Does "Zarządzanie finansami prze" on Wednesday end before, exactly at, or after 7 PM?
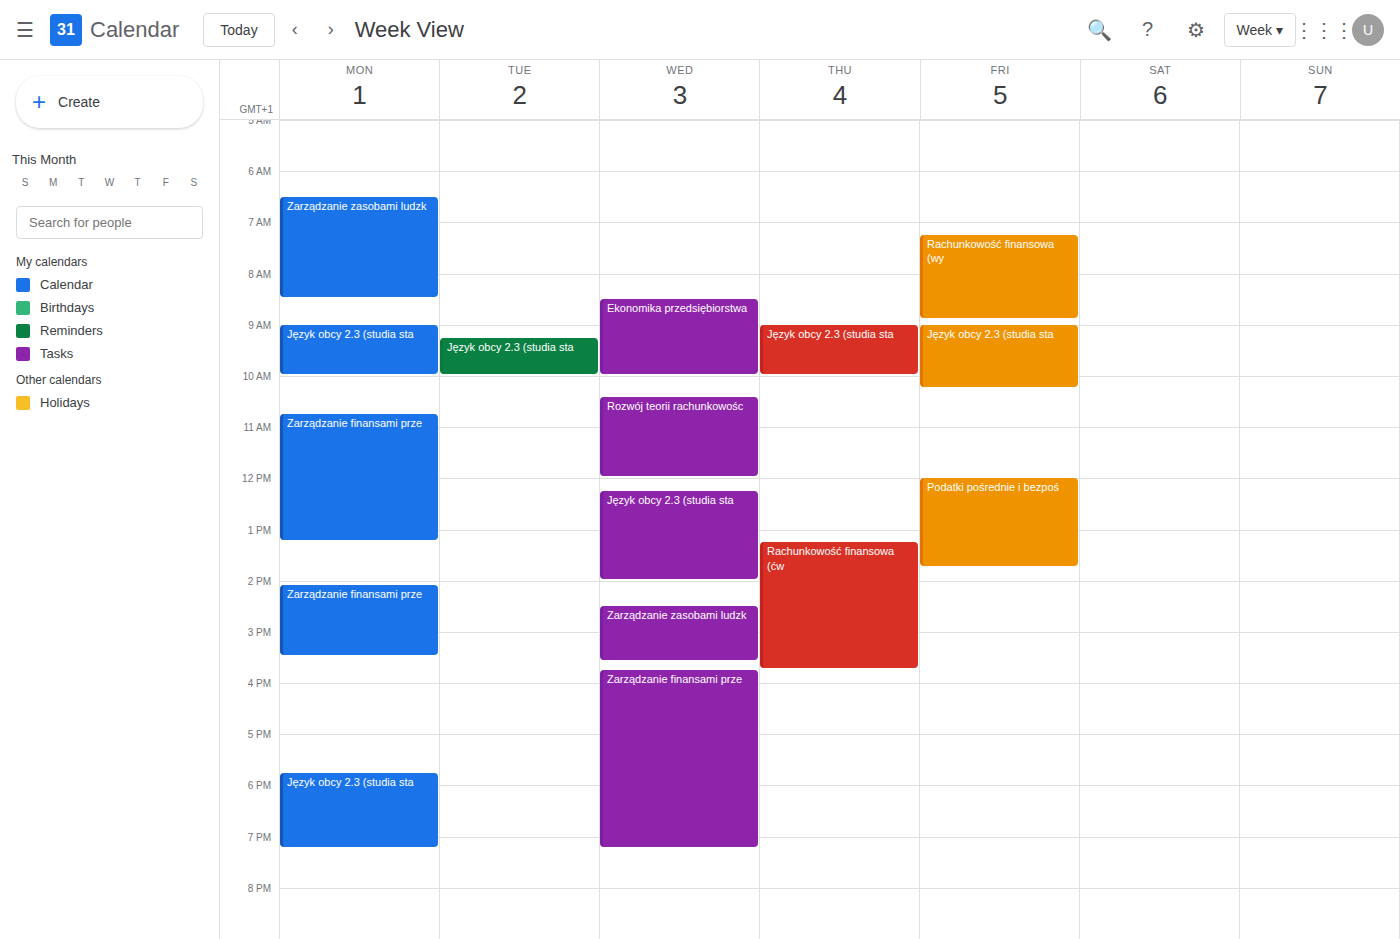
7:15 PM -- after 7 PM, 15 minutes below the 7 PM line.